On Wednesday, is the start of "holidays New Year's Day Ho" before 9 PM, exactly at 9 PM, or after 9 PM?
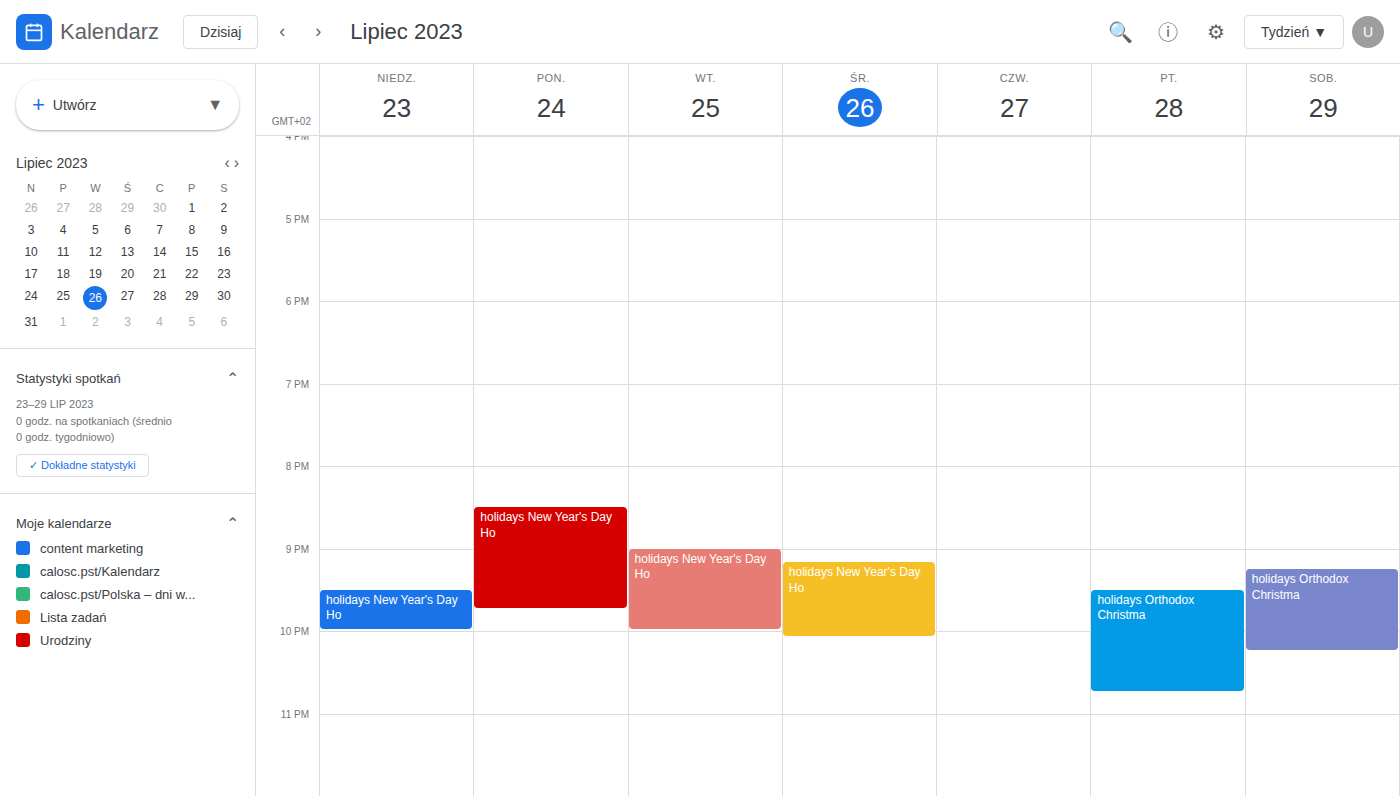
9:10 PM -- after 9 PM, 10 minutes below the 9 PM line.